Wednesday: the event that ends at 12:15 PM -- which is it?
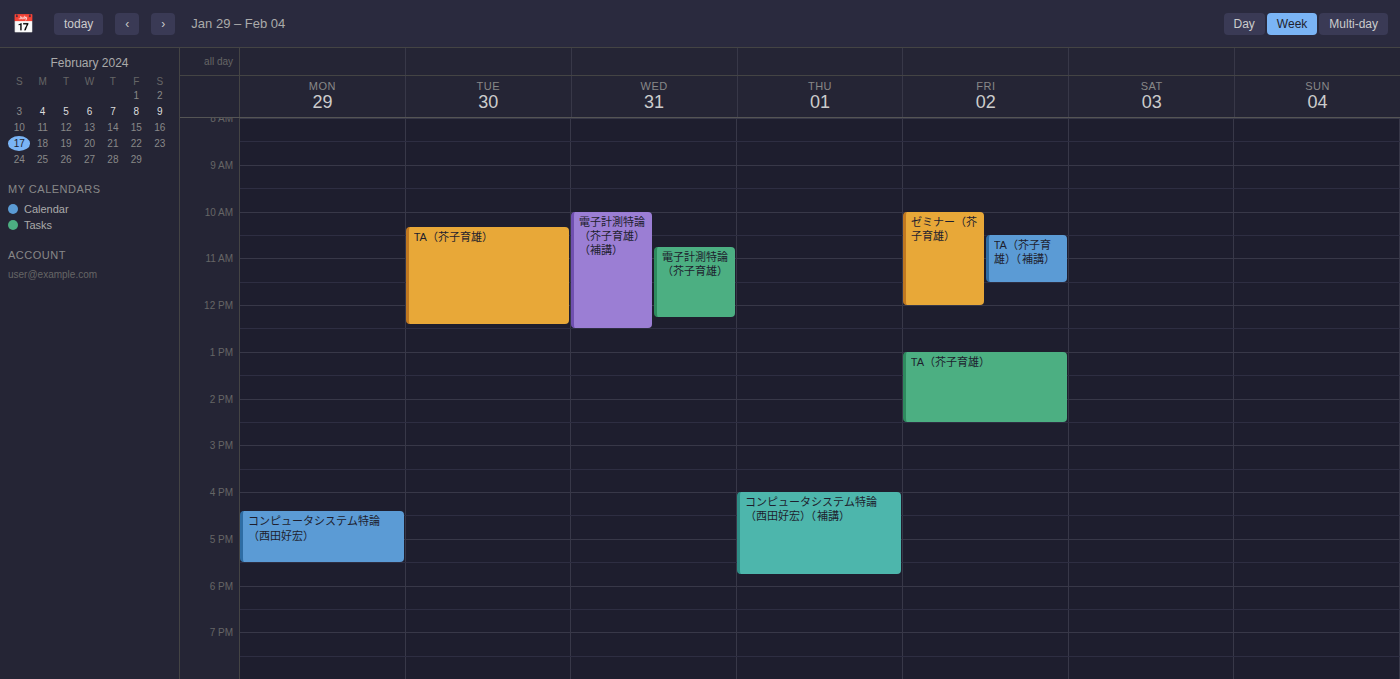
"電子計測特論（芥子育雄）"